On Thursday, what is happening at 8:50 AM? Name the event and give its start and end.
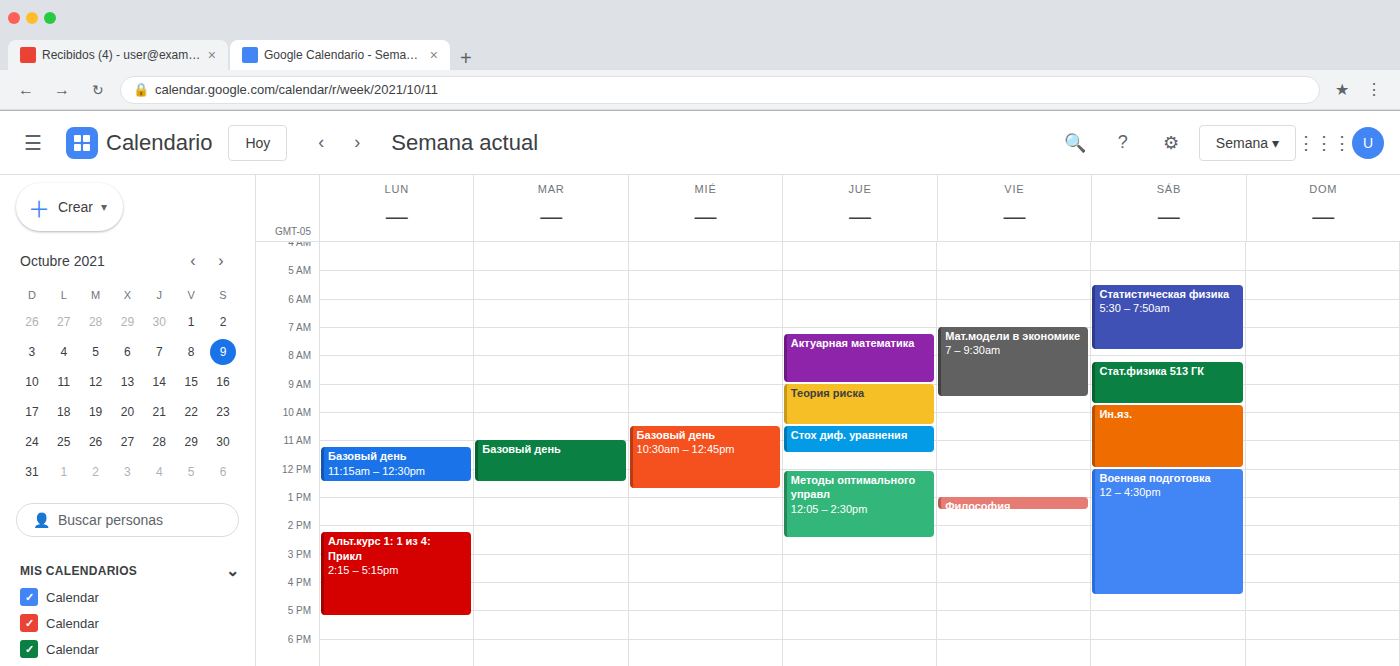
"Актуарная математика", 7:15 AM to 9:00 AM